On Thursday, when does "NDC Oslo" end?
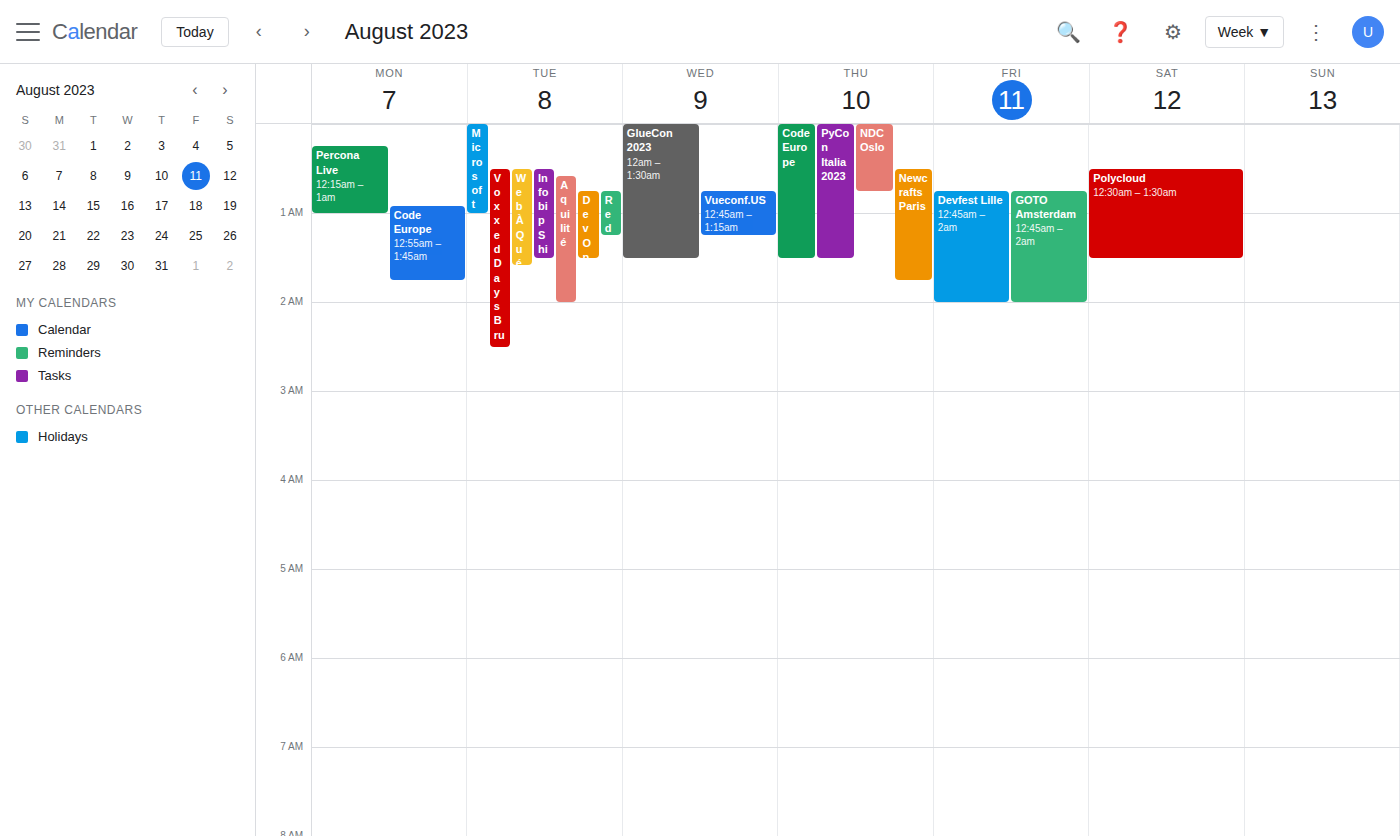
00:45